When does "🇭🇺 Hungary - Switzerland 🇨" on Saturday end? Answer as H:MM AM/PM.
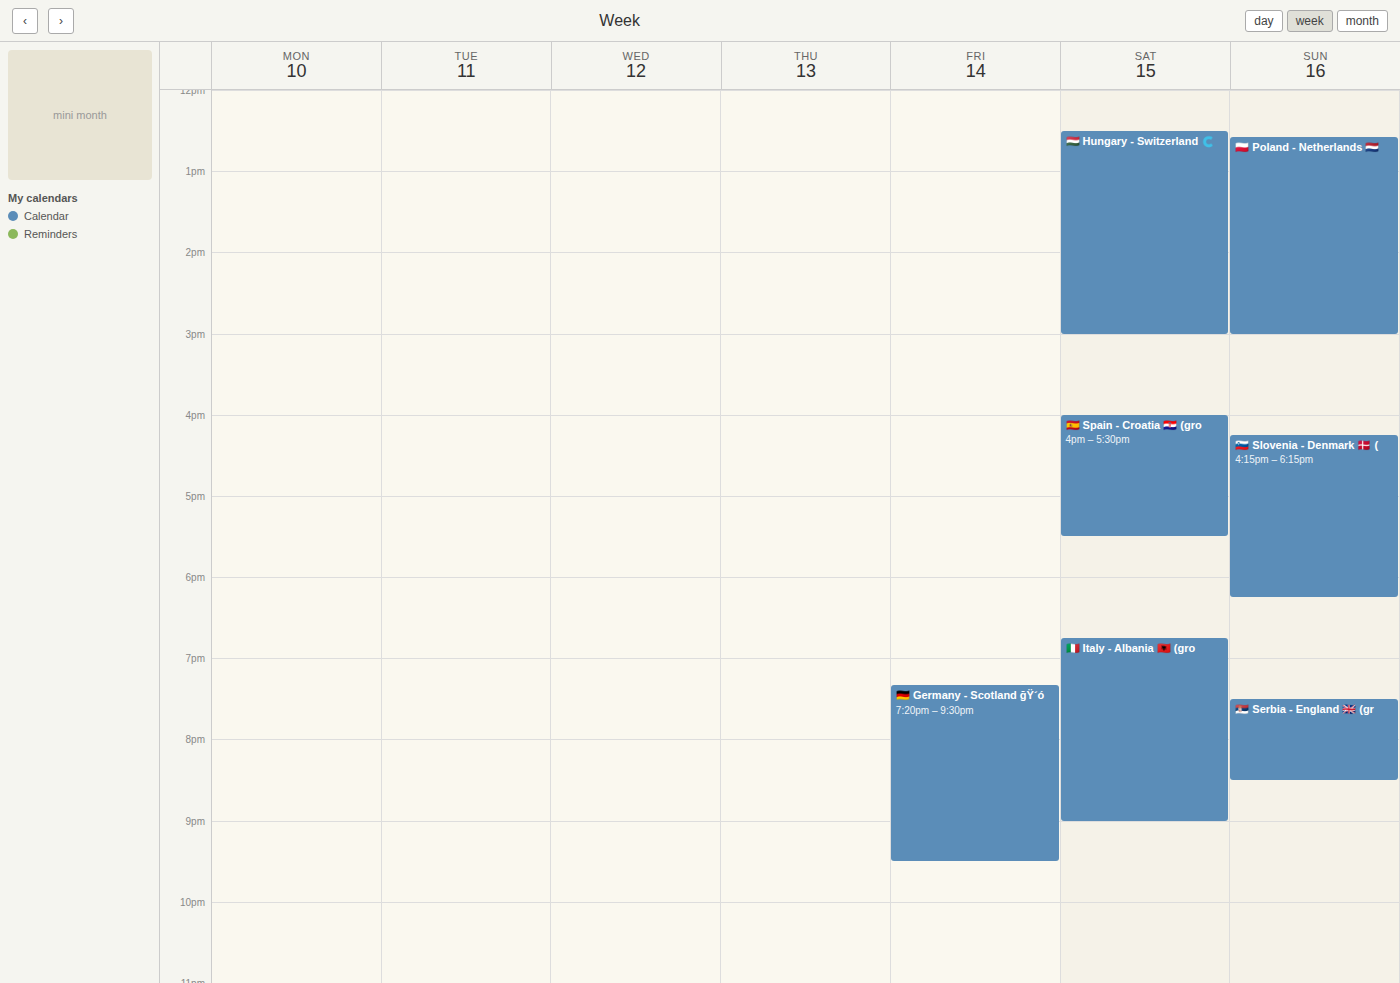
3:00 PM